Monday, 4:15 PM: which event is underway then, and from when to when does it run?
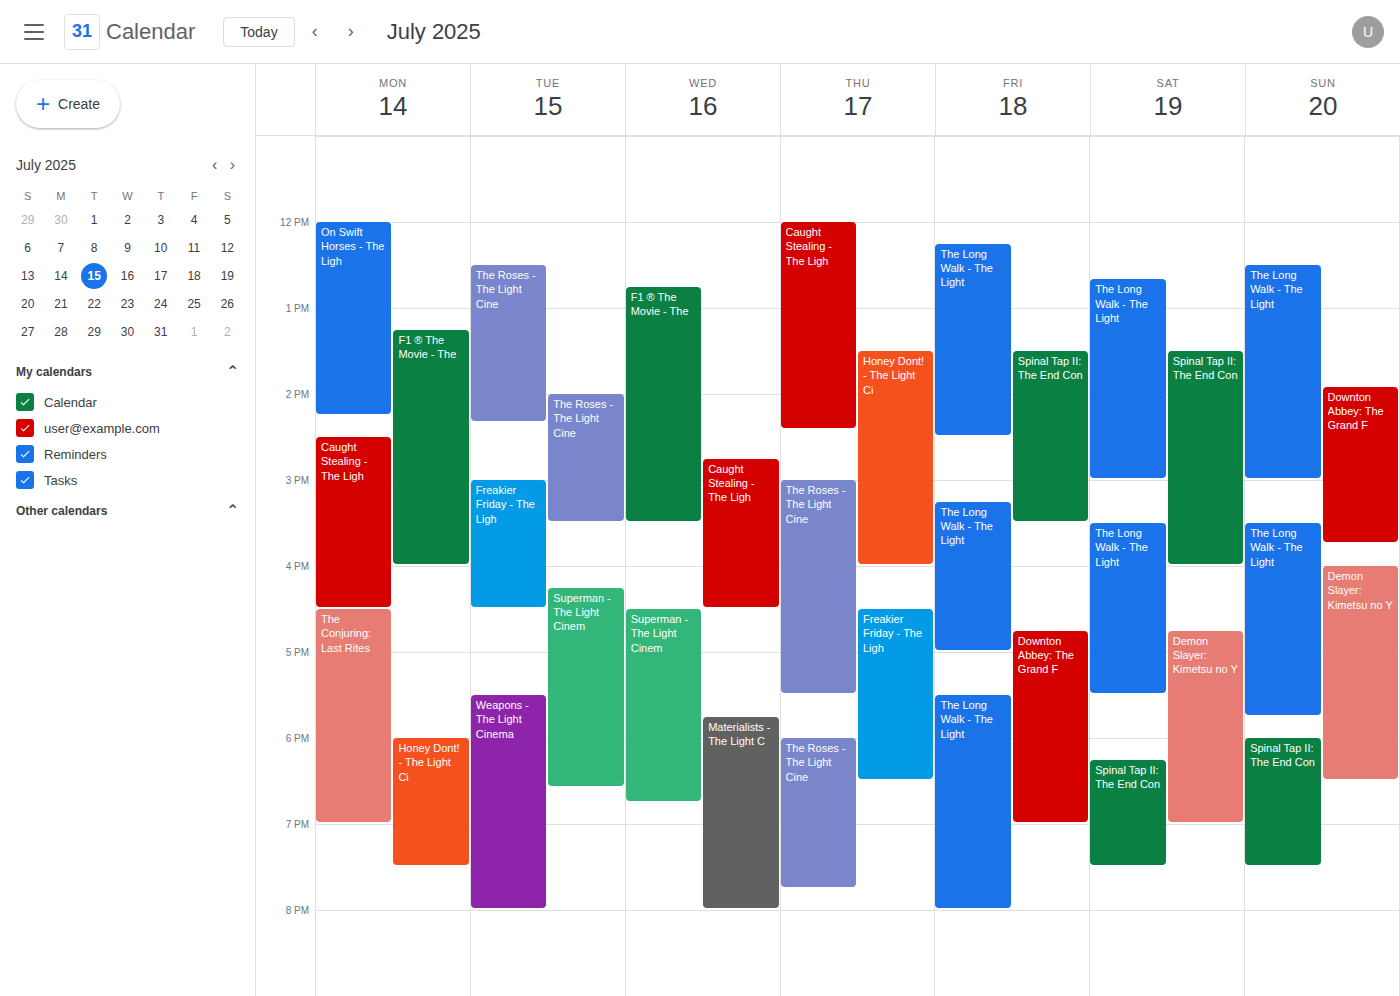
"Caught Stealing - The Ligh", 2:30 PM to 4:30 PM